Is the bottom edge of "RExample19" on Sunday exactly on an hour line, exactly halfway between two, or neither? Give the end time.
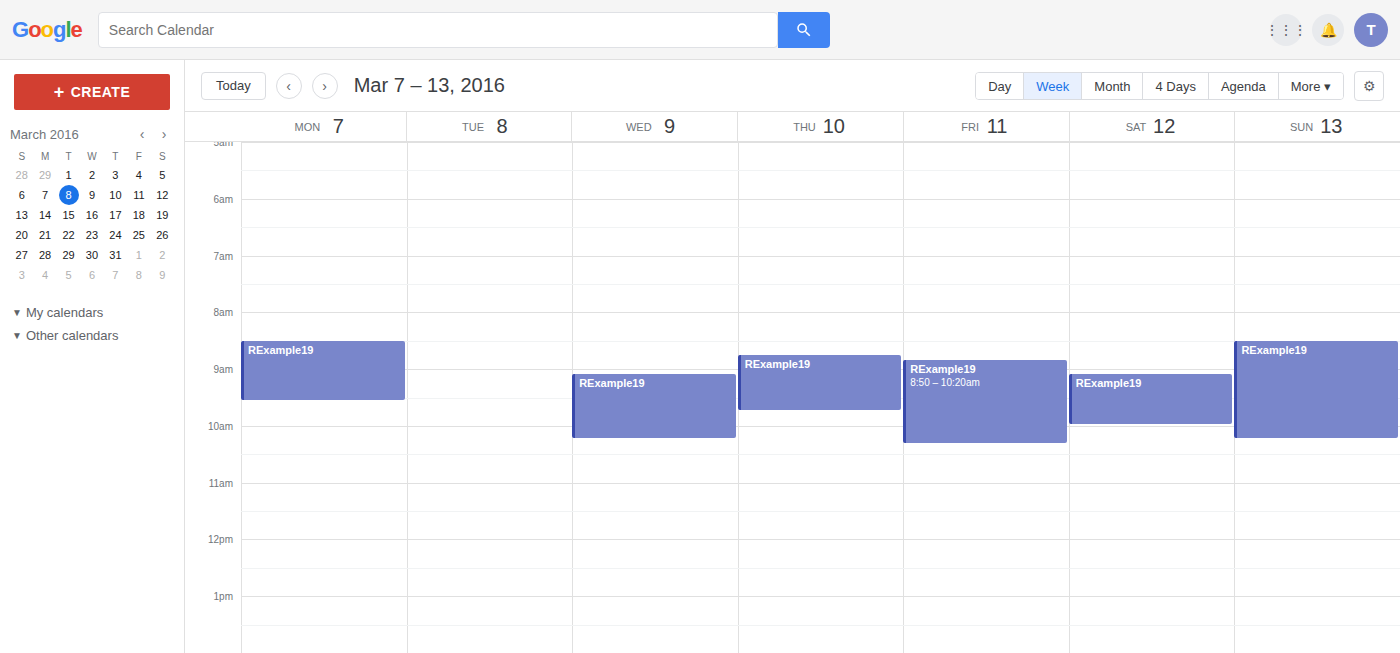
10:15 AM -- neither: a quarter of the way from the 10 AM line to the 11 AM line.